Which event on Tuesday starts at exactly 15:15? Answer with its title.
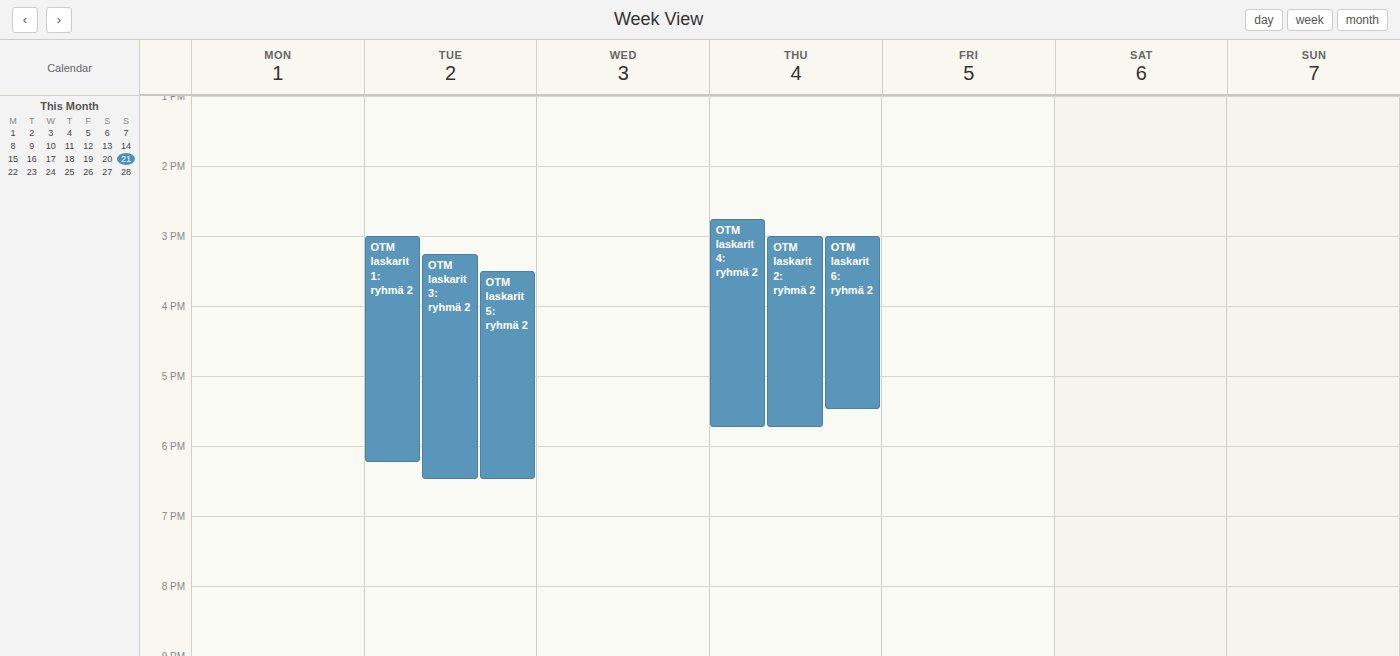
"OTM laskarit 3: ryhmä 2"